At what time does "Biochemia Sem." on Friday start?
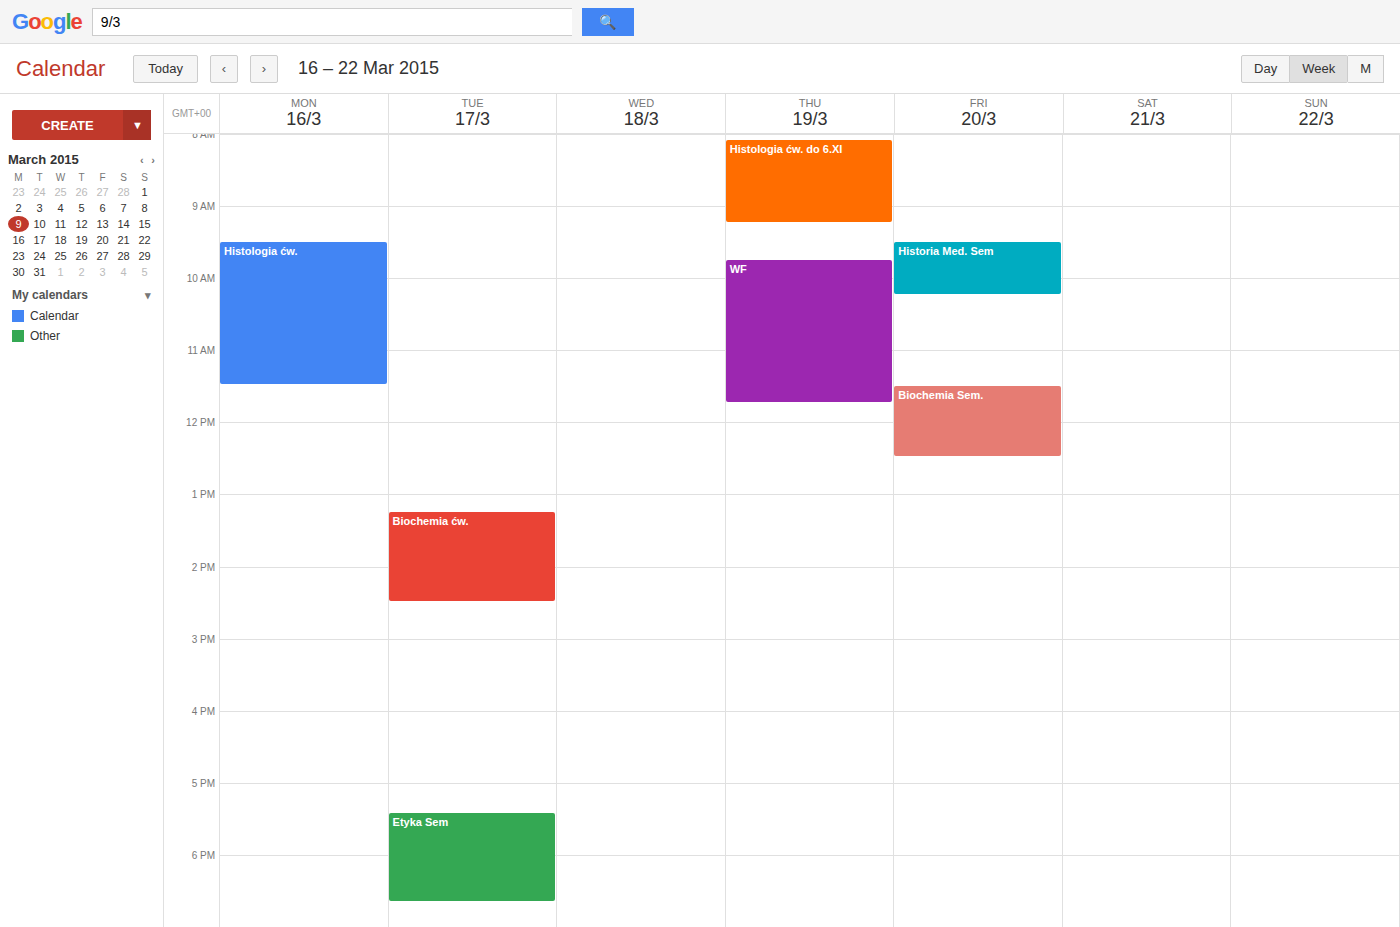
11:30 AM